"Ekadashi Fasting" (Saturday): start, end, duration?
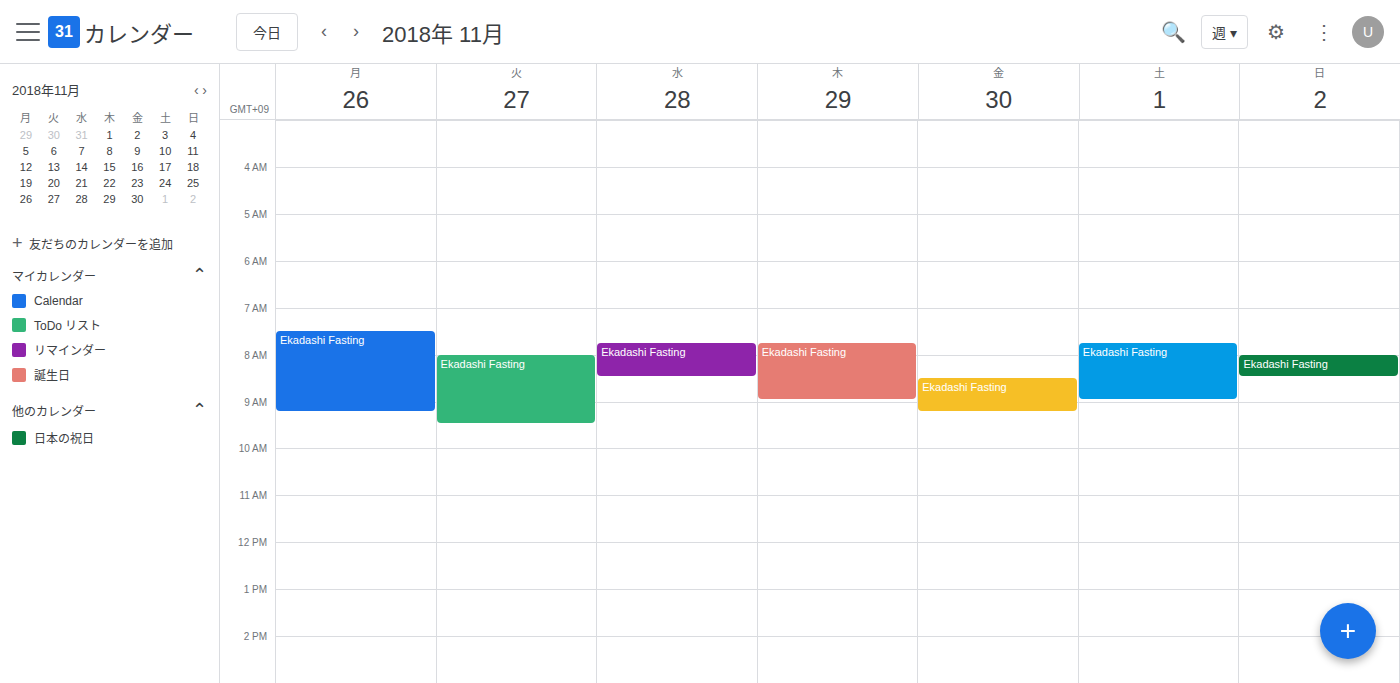
7:45 AM to 9:00 AM, 1 hour 15 minutes